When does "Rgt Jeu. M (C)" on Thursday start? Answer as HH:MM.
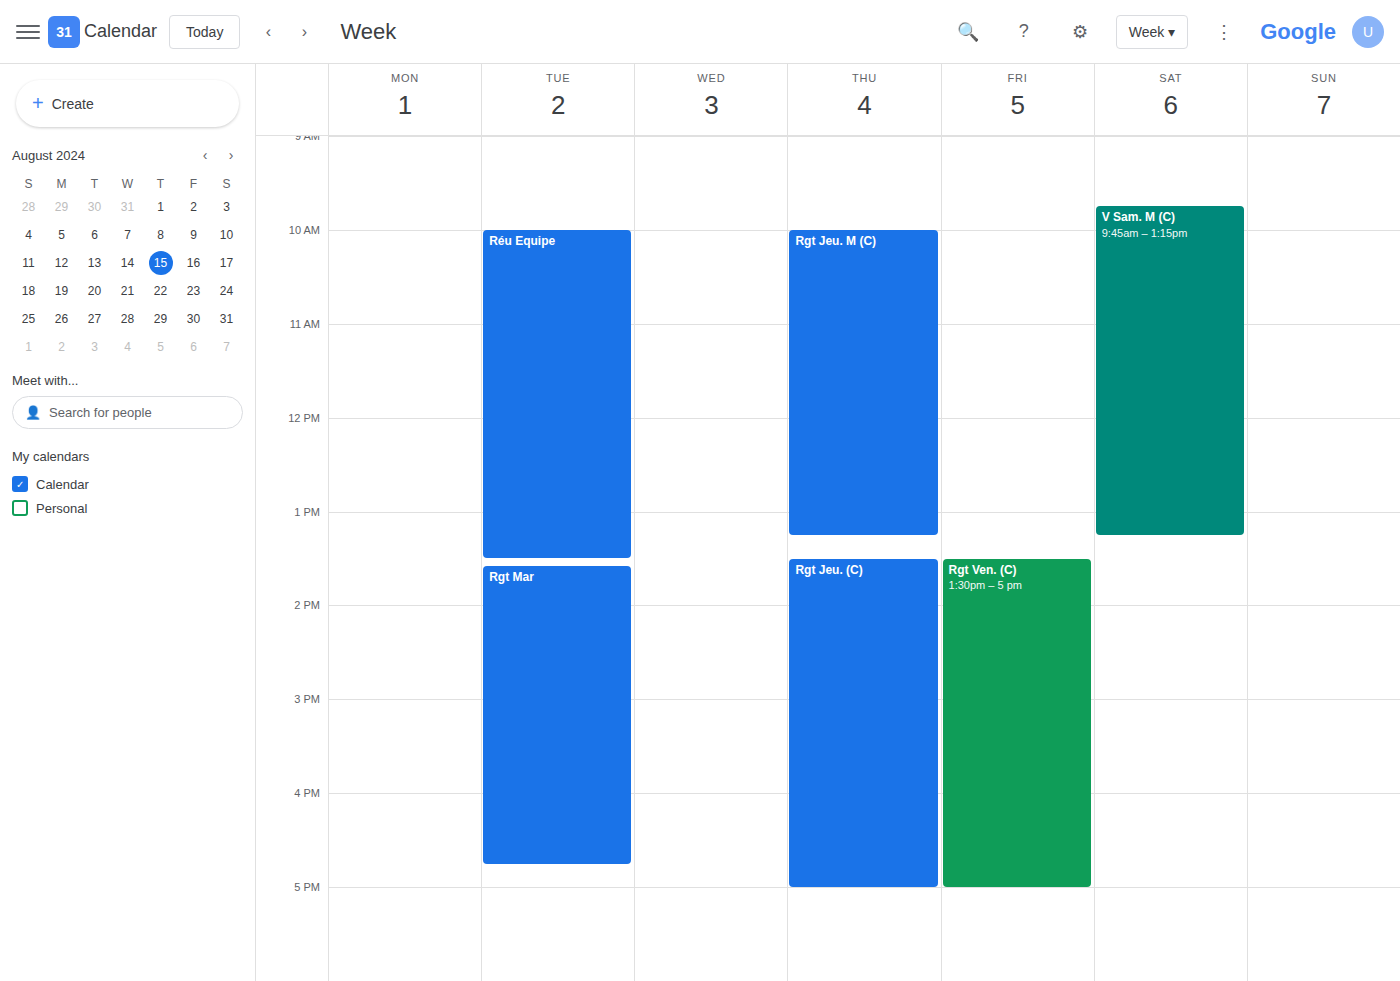
10:00